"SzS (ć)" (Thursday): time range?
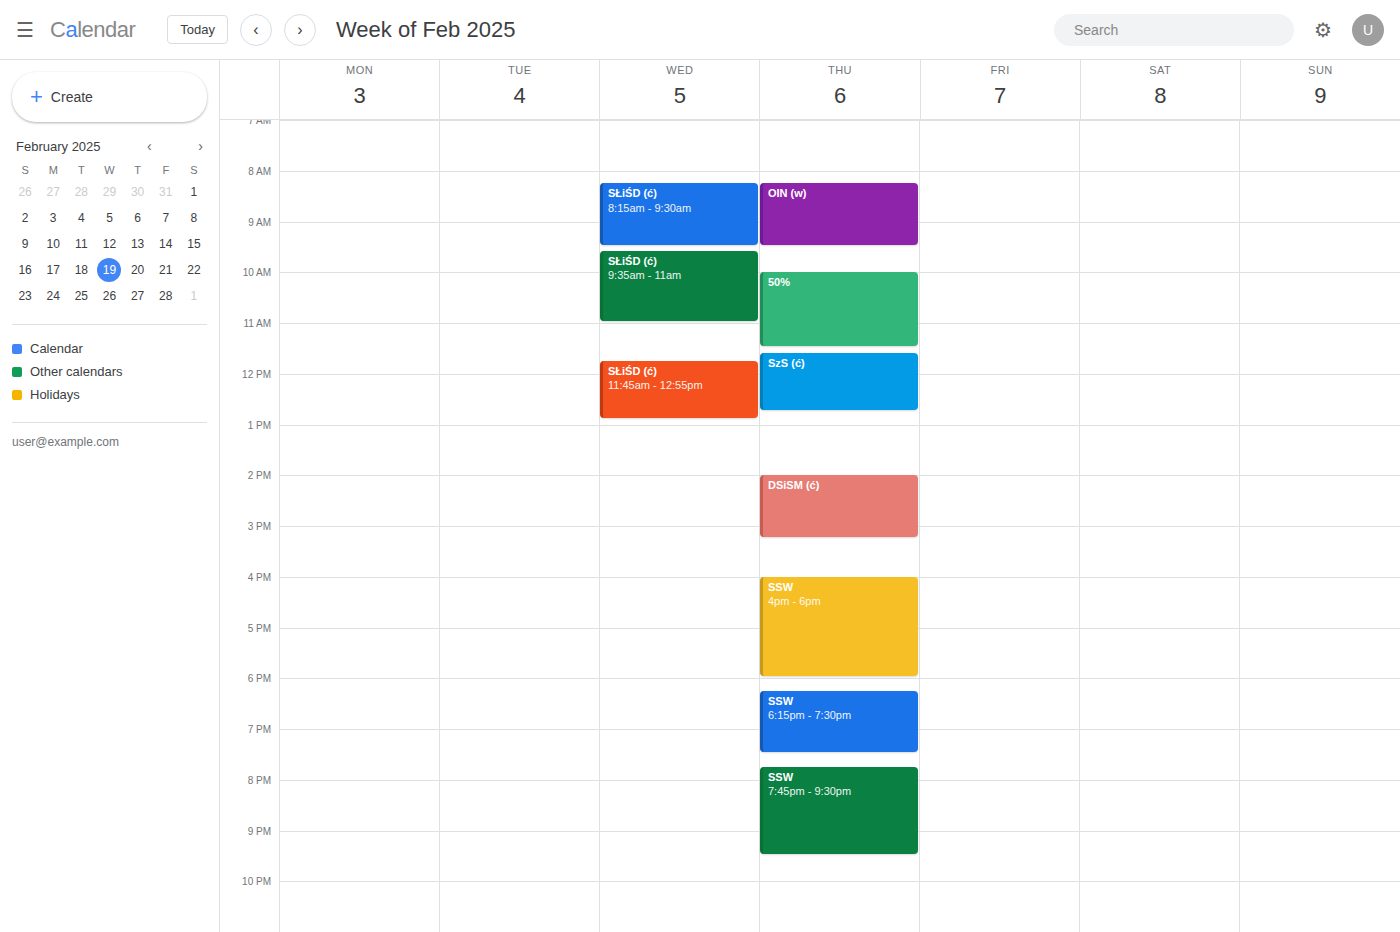
11:35 AM to 12:45 PM